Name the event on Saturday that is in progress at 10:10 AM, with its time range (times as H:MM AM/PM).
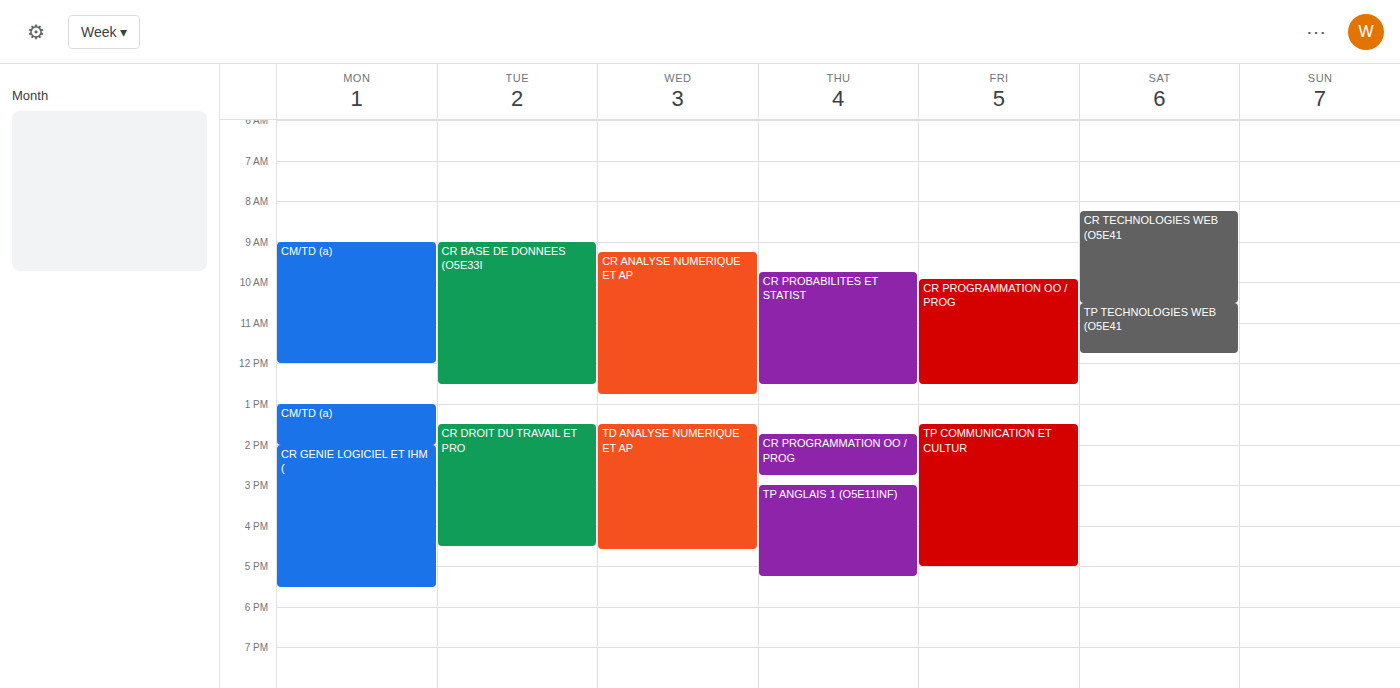
"CR TECHNOLOGIES WEB (O5E41", 8:15 AM to 10:30 AM